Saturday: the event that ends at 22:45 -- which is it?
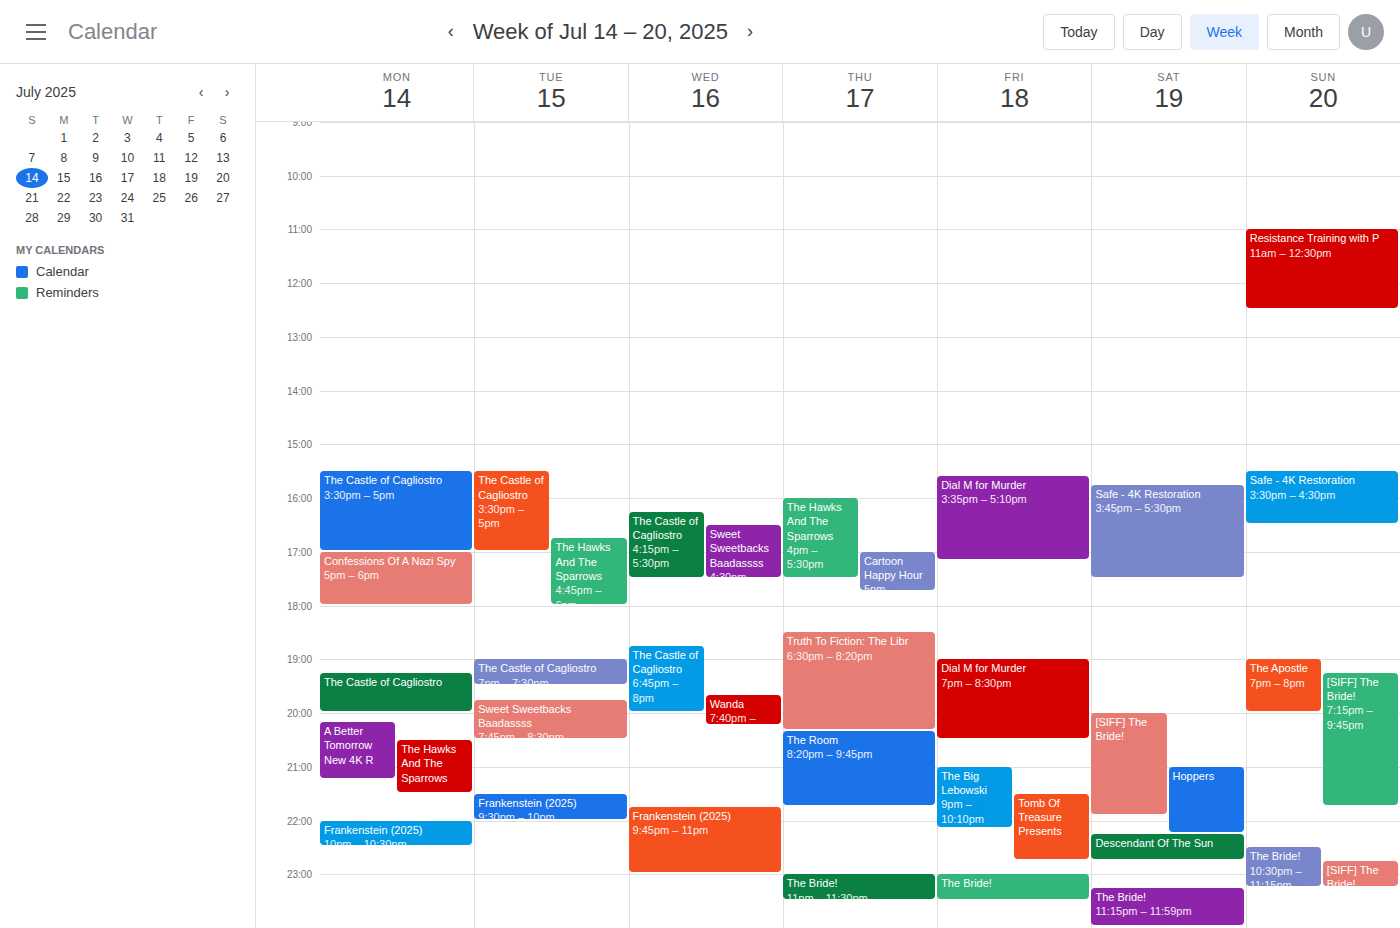
"Descendant Of The Sun"